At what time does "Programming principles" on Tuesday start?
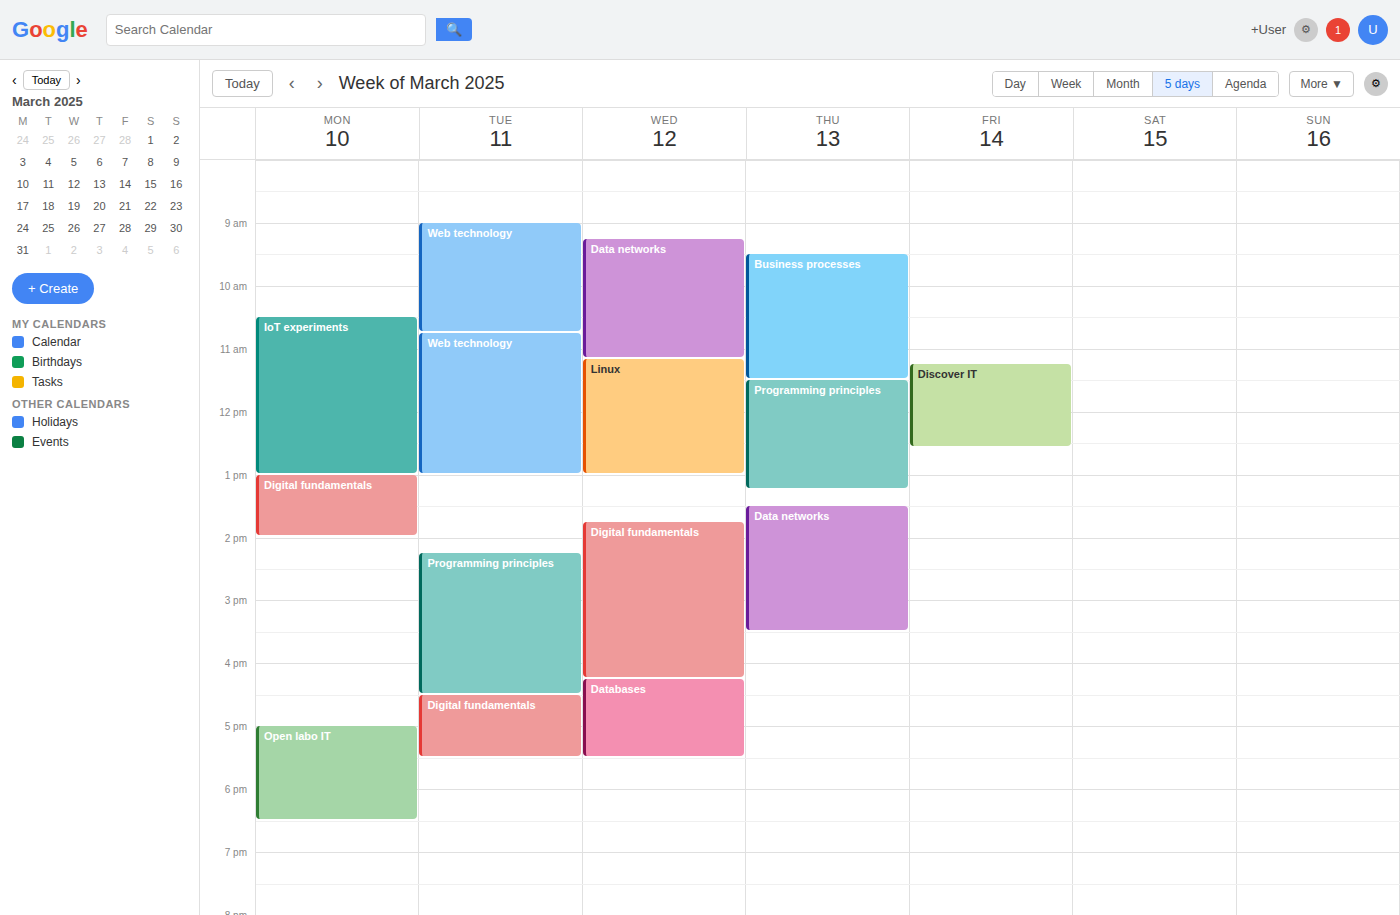
2:15 PM